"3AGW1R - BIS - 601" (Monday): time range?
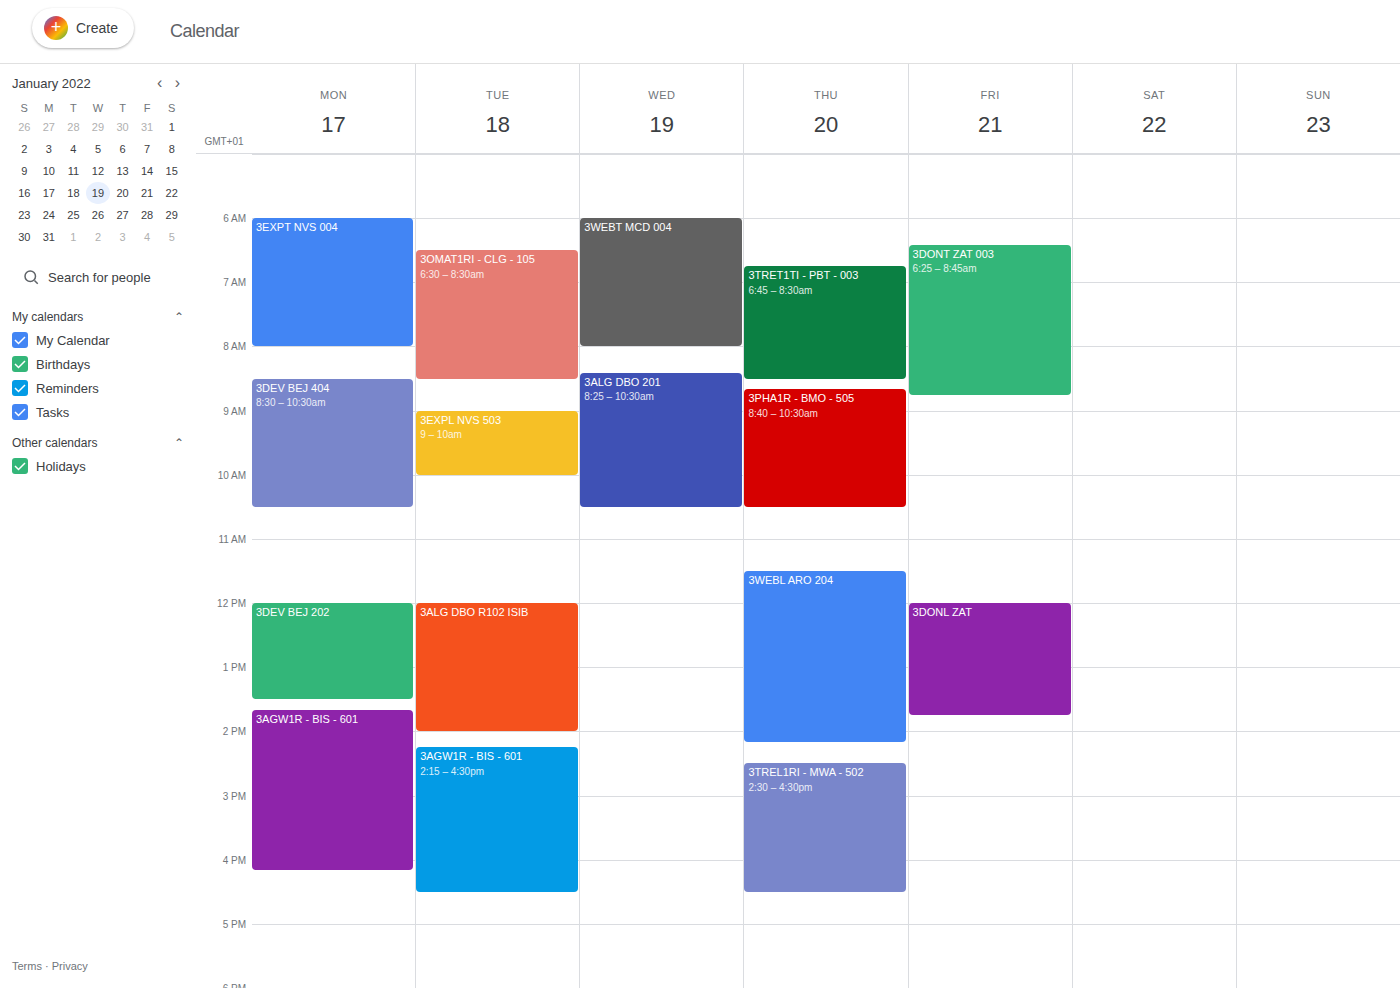
1:40 PM to 4:10 PM